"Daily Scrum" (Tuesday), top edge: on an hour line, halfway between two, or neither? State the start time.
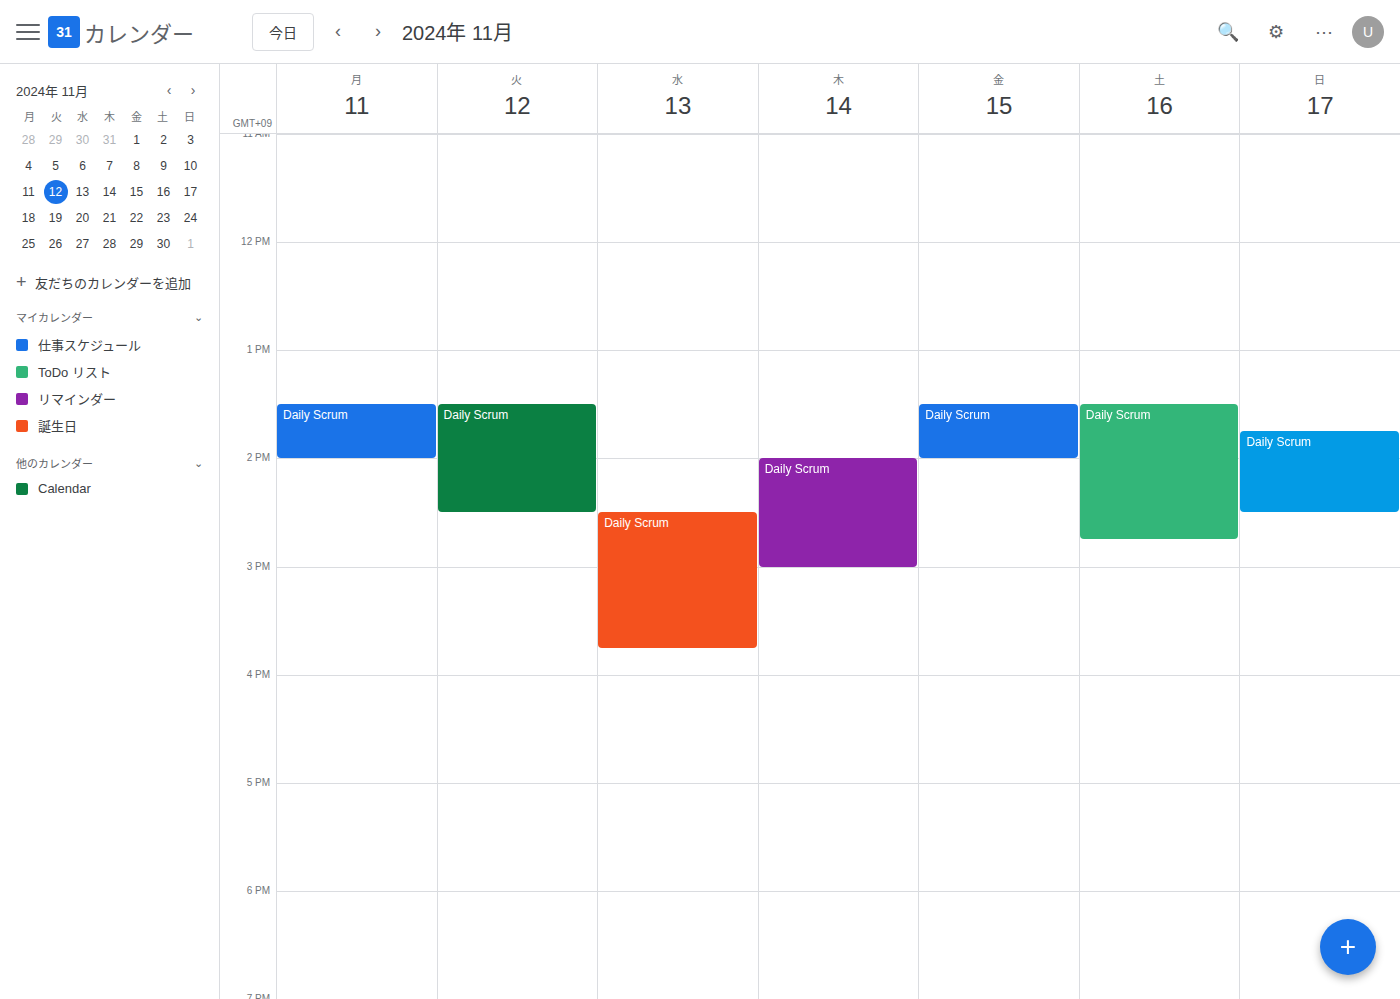
1:30 PM -- halfway between the 1 PM and 2 PM lines.